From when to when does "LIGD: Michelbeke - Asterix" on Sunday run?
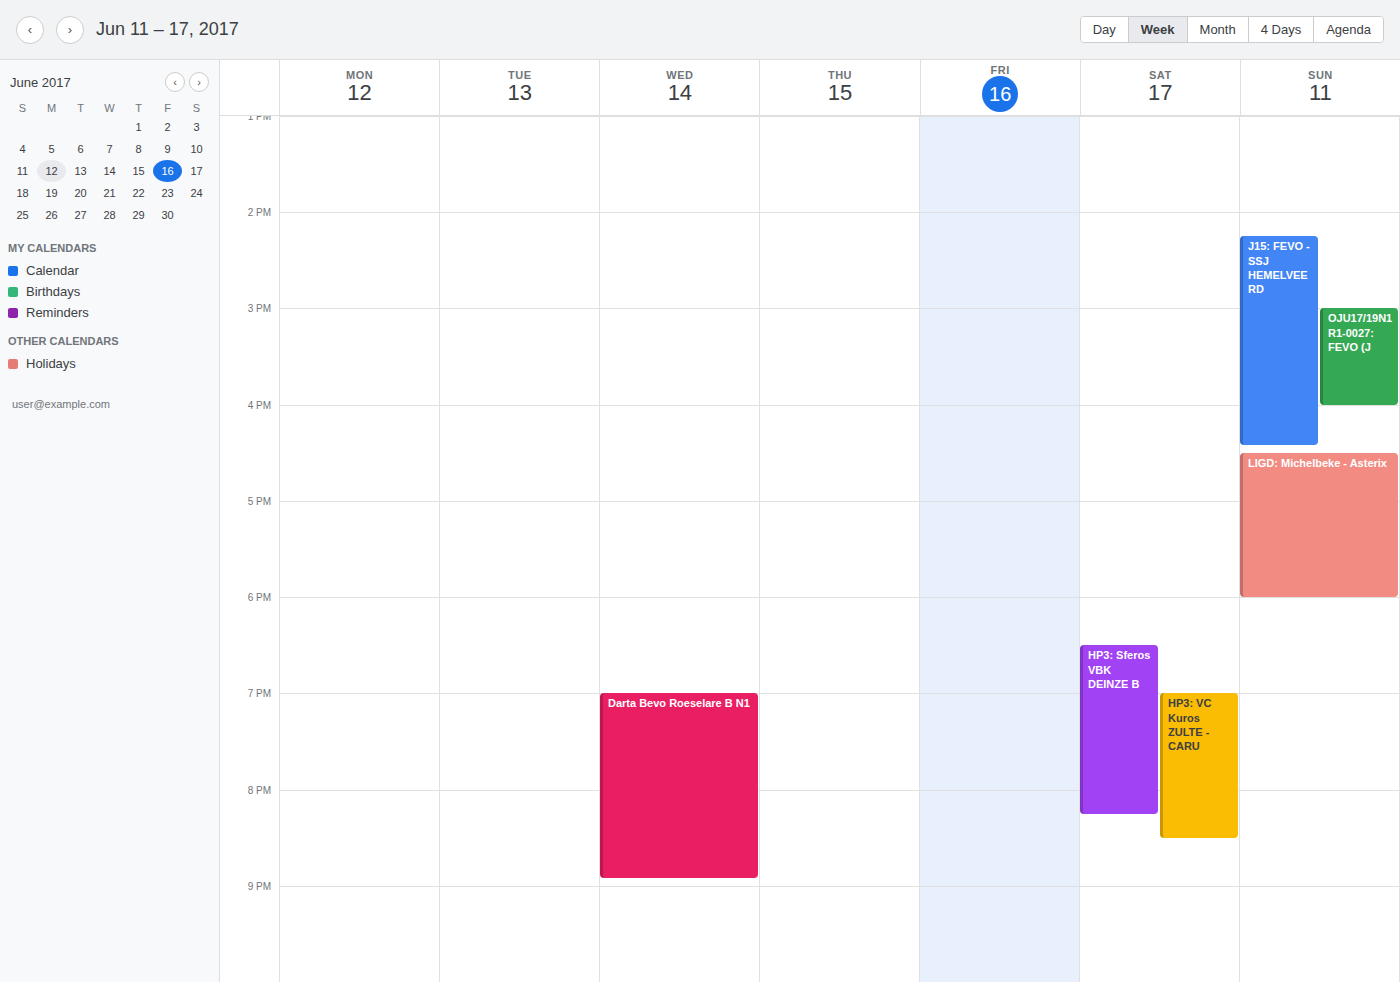
16:30 to 18:00